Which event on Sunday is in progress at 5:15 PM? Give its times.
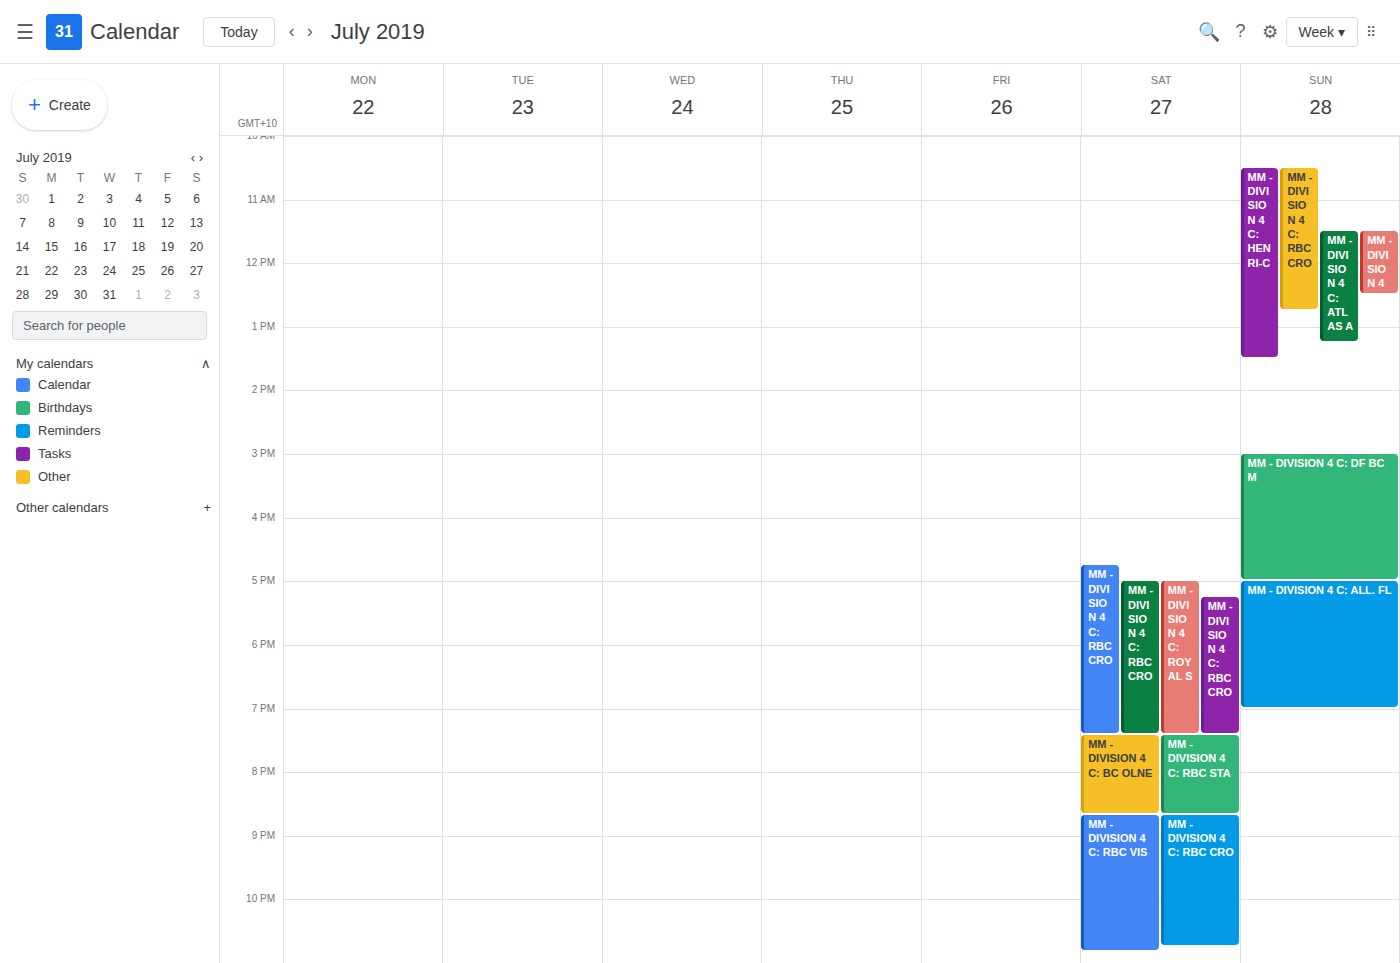
"MM - DIVISION 4 C: ALL. FL", 5:00 PM to 7:00 PM